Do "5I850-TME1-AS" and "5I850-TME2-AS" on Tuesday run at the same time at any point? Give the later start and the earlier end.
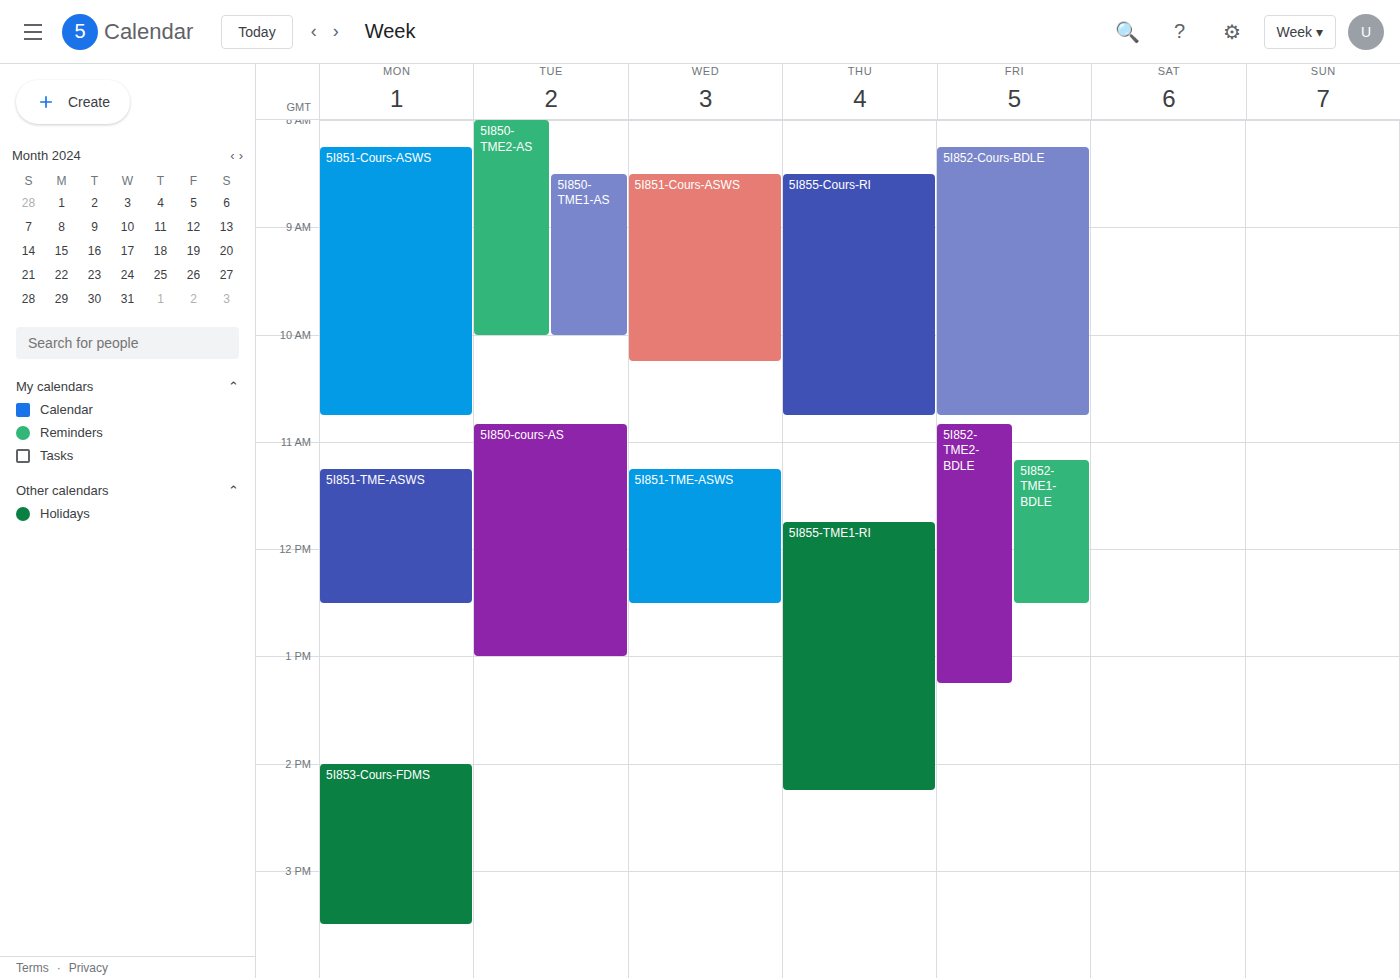
"5I850-TME1-AS" runs 8:30 AM to 10:00 AM, inside "5I850-TME2-AS" -- they overlap.